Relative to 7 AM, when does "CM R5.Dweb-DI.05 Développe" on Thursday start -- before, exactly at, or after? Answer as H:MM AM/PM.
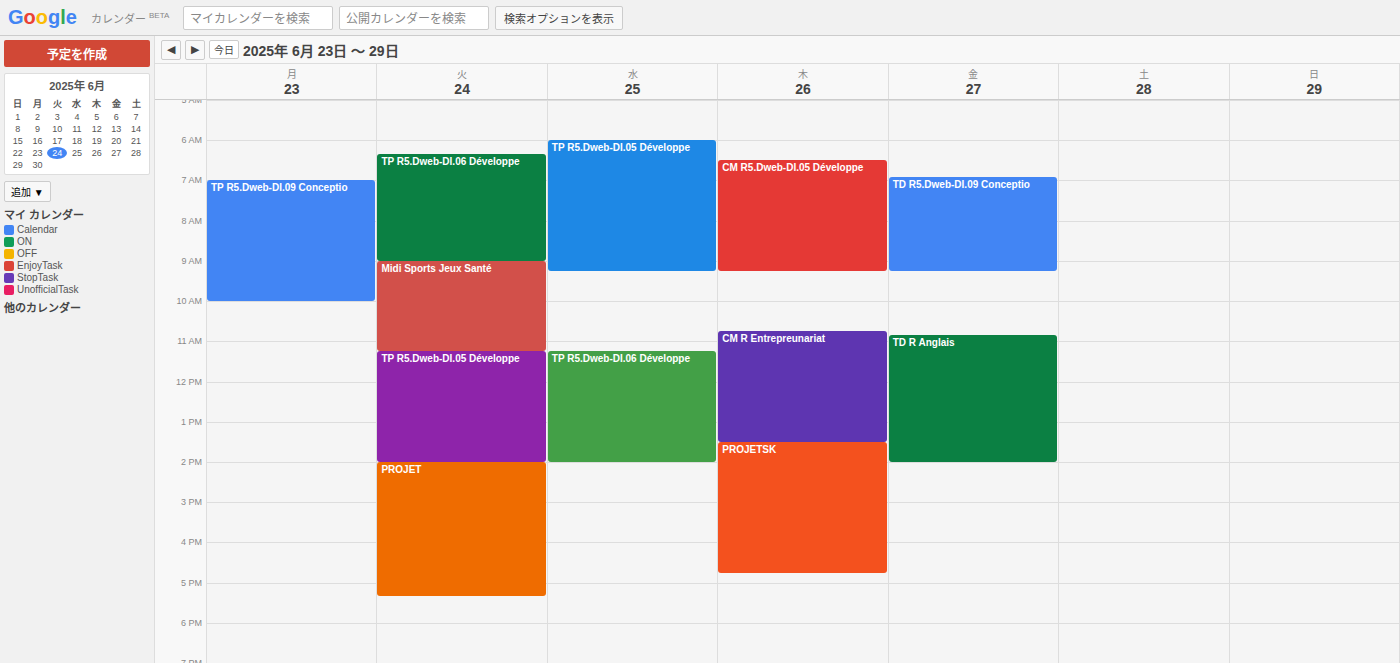
6:30 AM -- before 7 AM, 30 minutes above the 7 AM line.